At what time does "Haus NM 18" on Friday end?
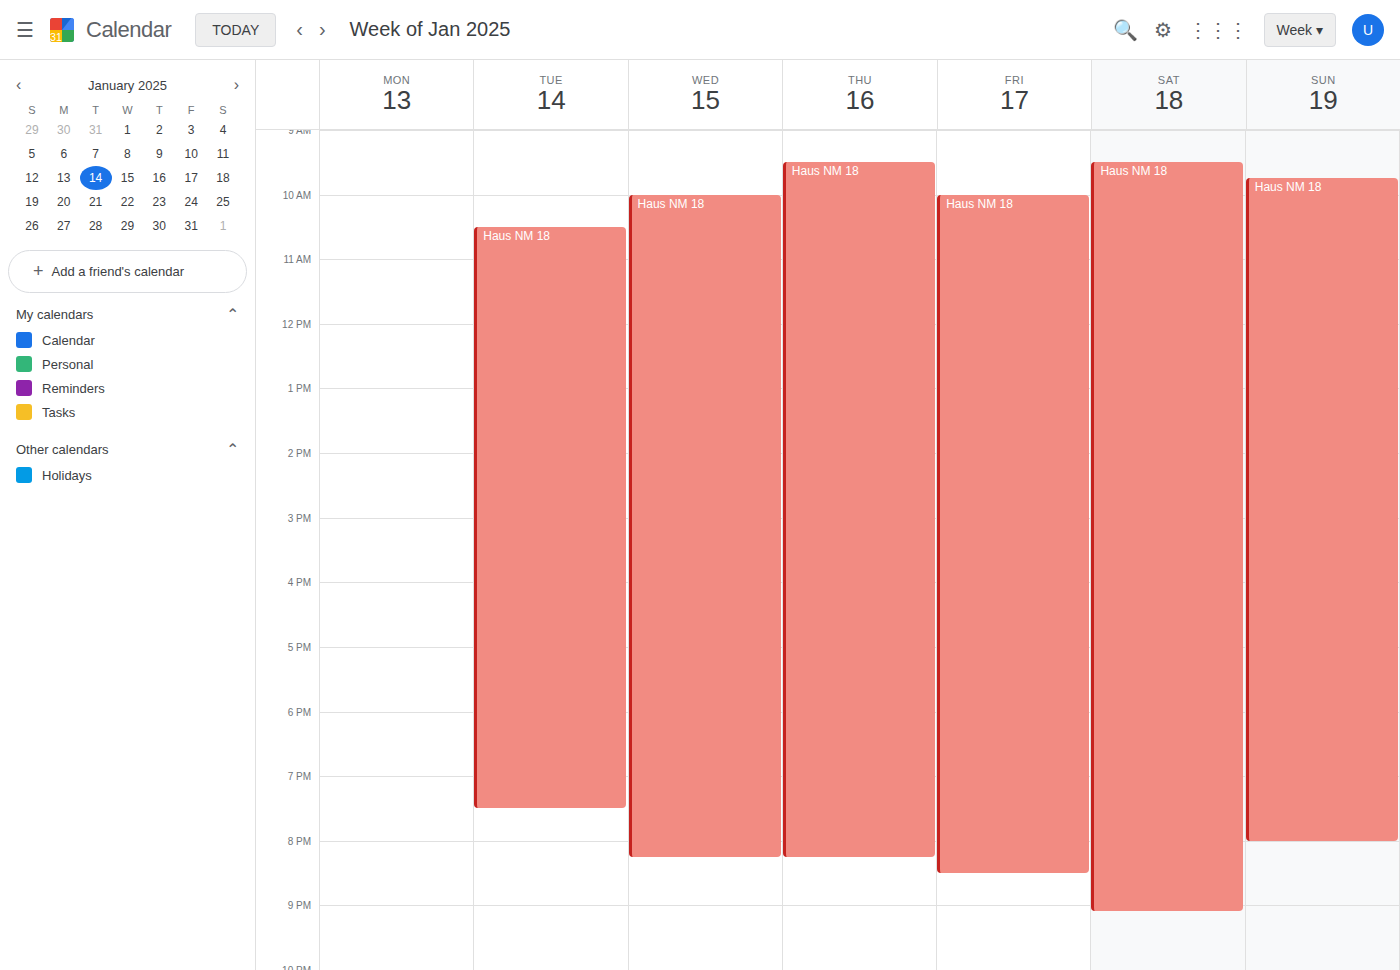
8:30 PM